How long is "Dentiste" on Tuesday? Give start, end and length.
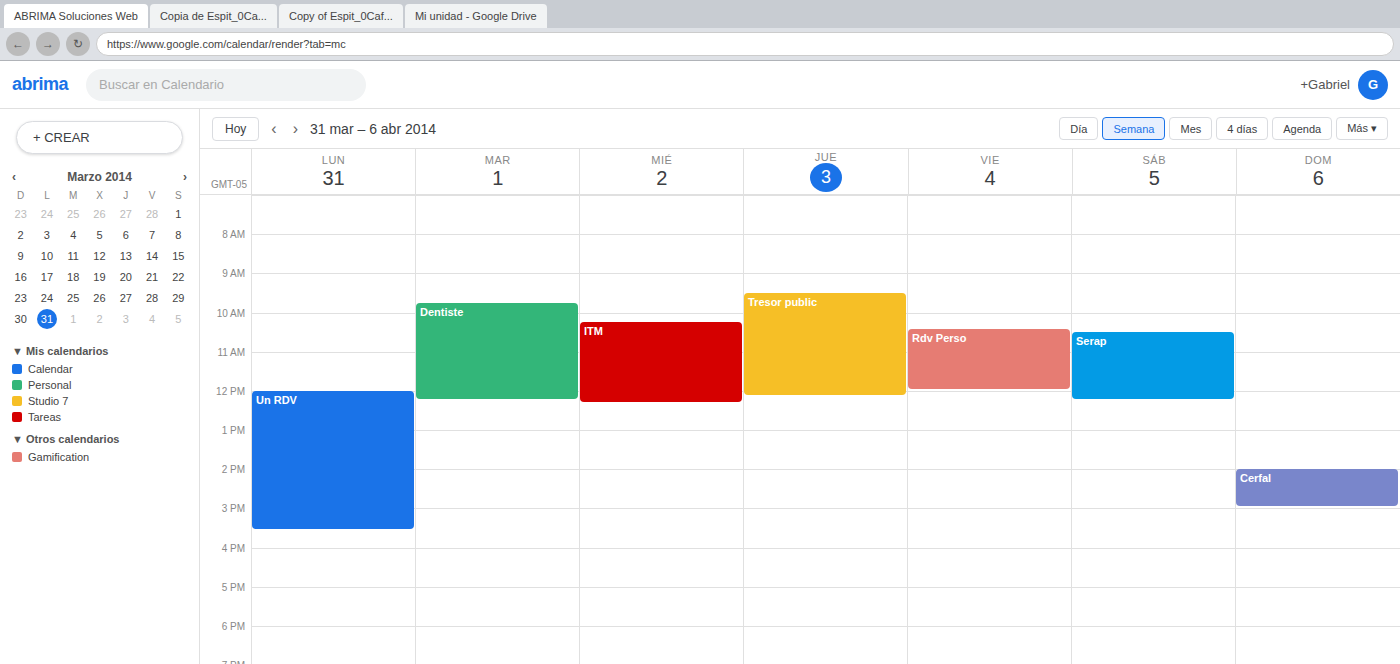
9:45 AM to 12:15 PM, 2 hours 30 minutes